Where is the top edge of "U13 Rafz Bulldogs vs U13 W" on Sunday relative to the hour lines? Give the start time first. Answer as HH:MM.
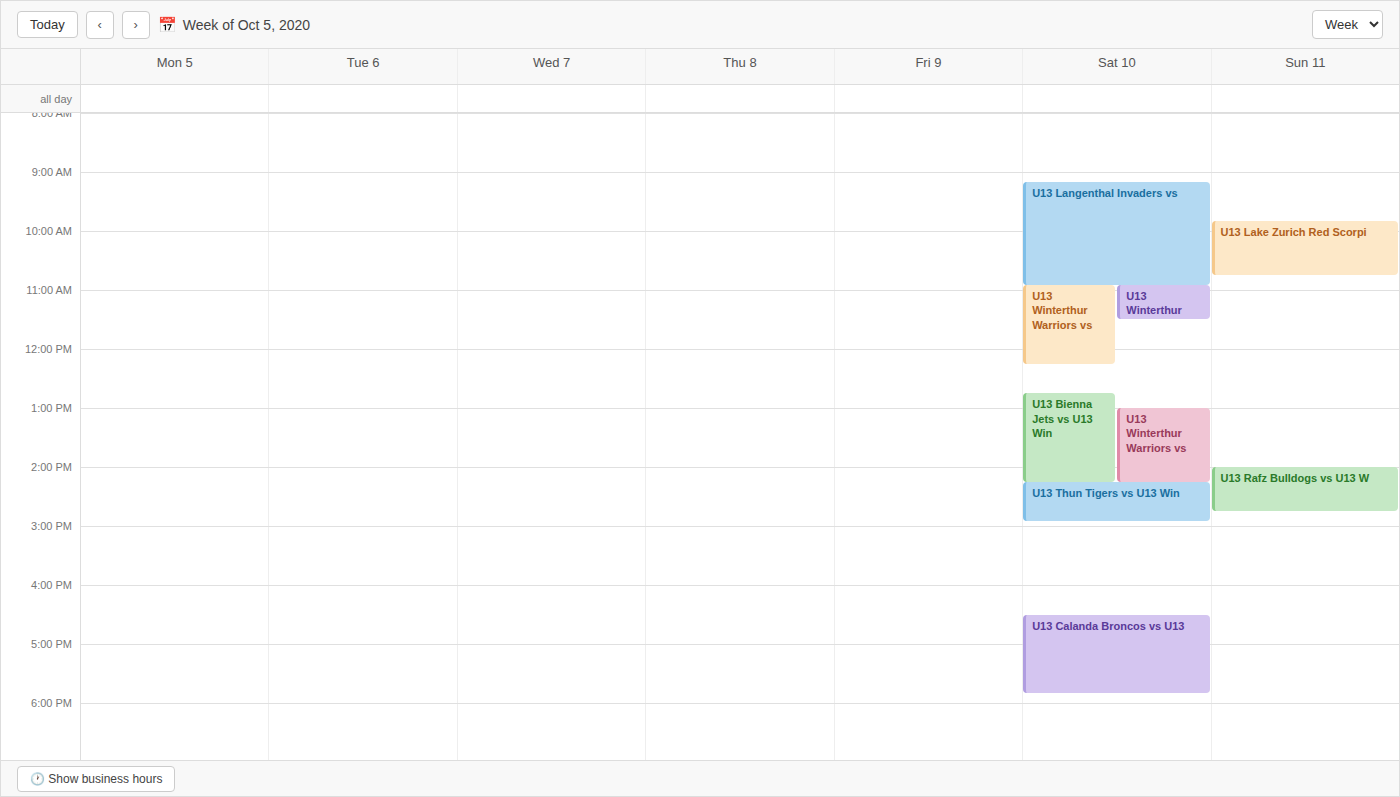
14:00 -- exactly on the 14:00 line.